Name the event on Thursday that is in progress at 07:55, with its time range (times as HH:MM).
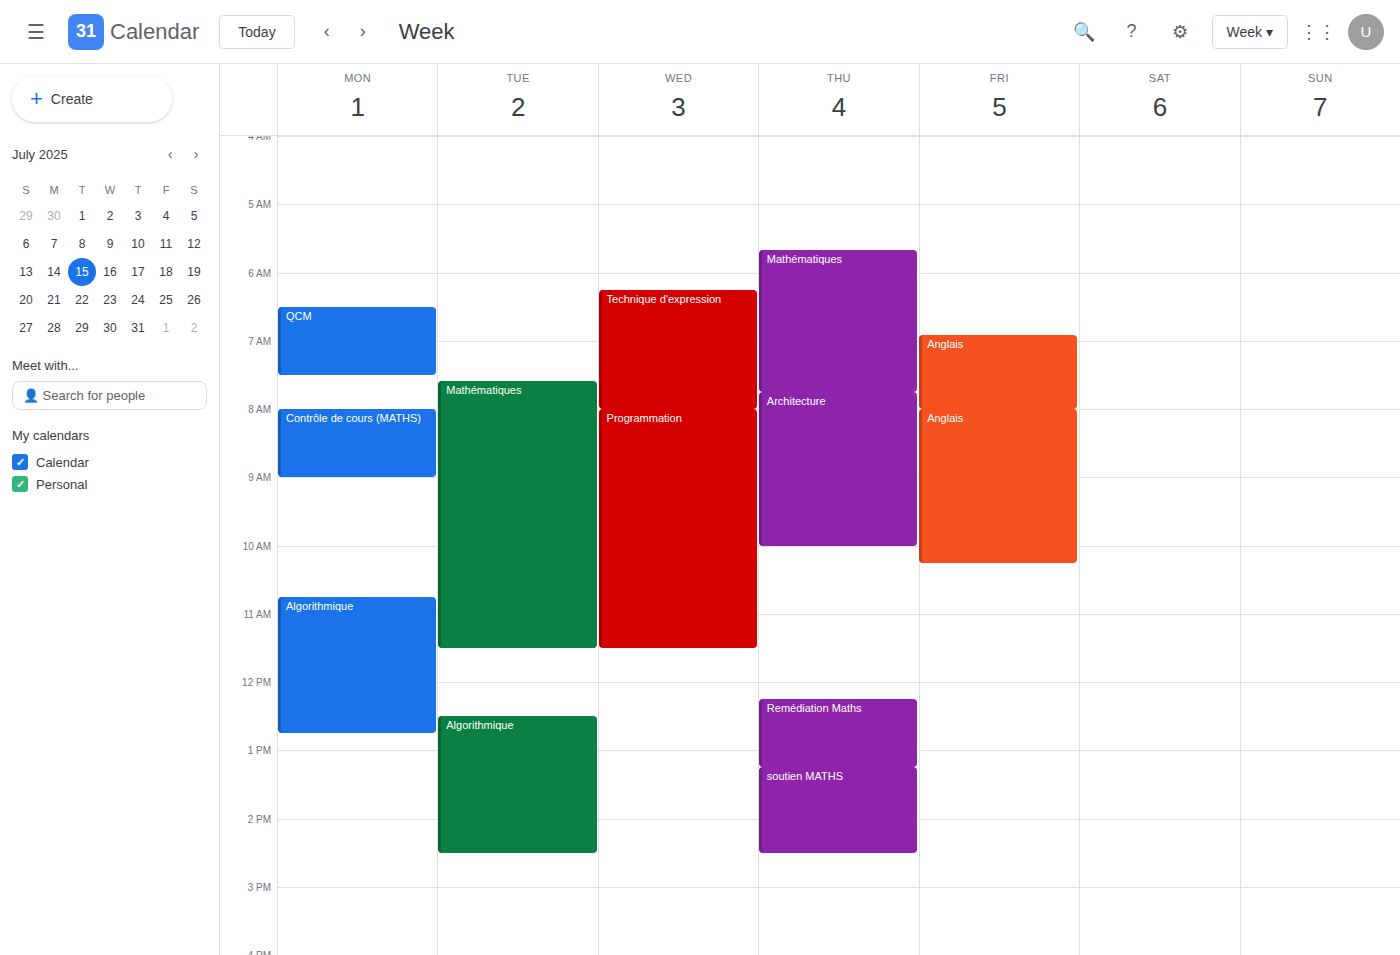
"Architecture", 07:45 to 10:00